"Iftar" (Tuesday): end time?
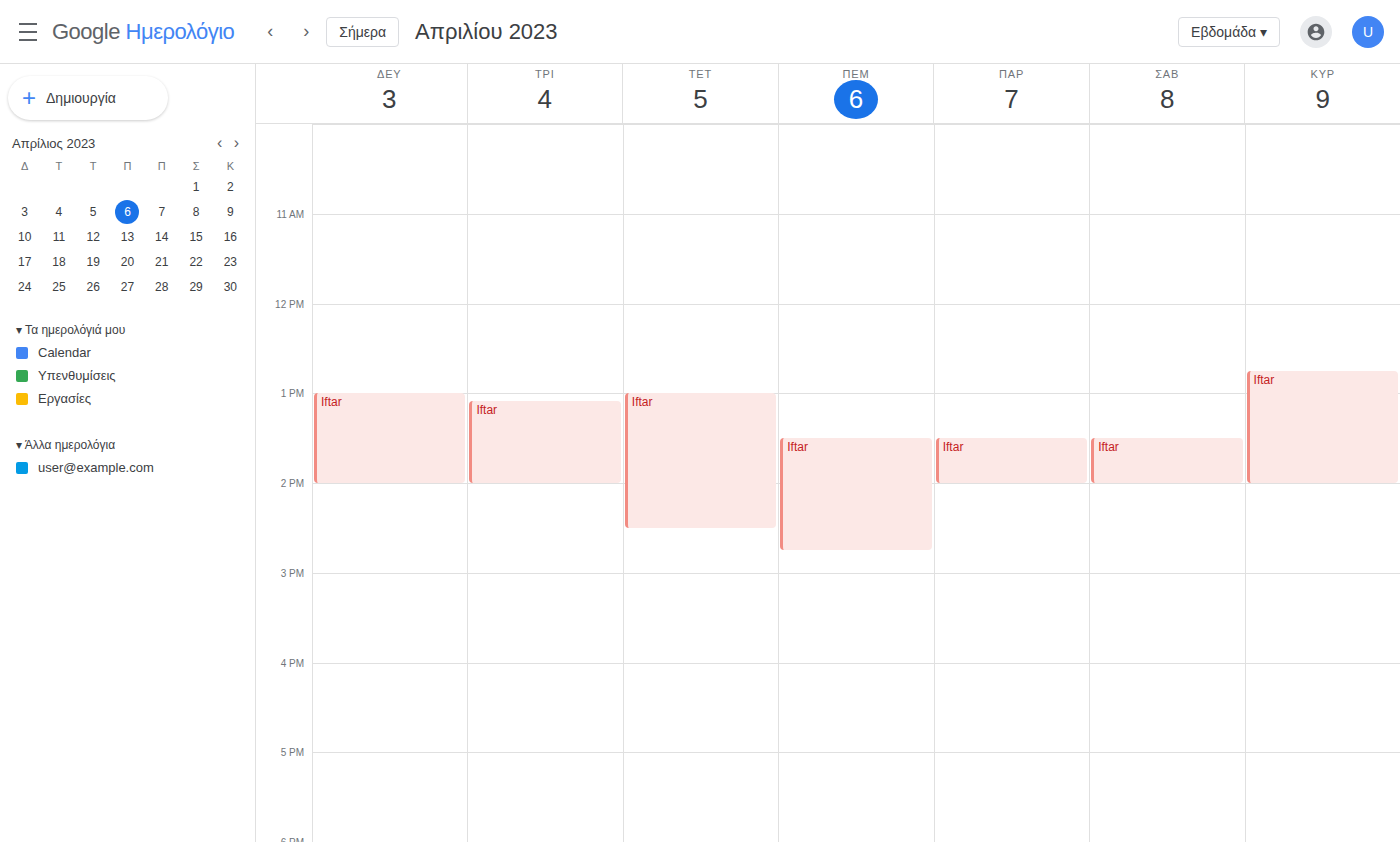
2:00 PM